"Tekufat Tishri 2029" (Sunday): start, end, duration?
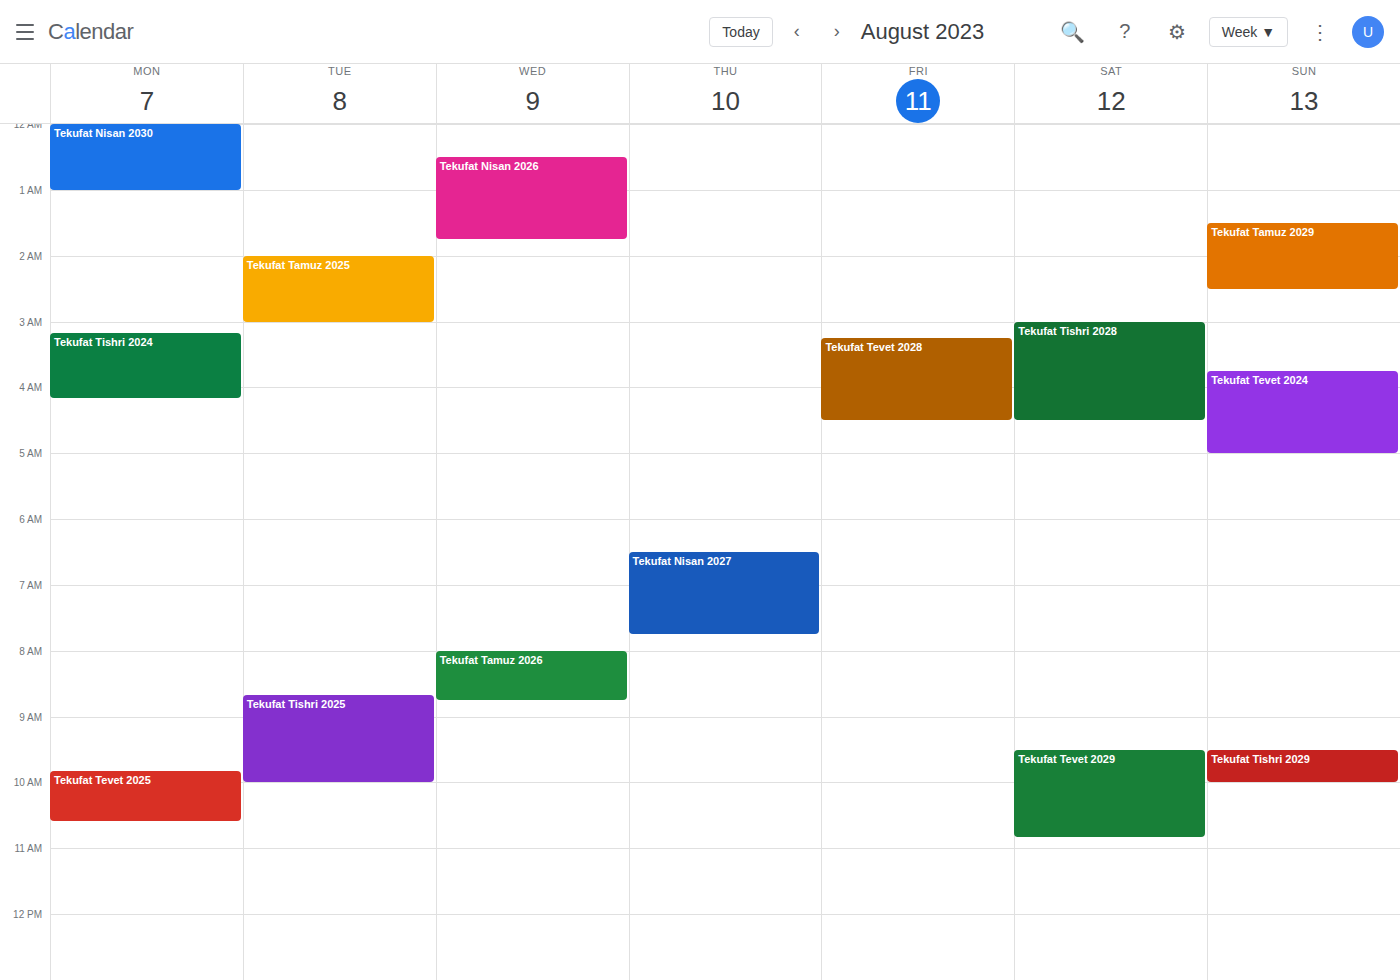
9:30 AM to 10:00 AM, 30 minutes